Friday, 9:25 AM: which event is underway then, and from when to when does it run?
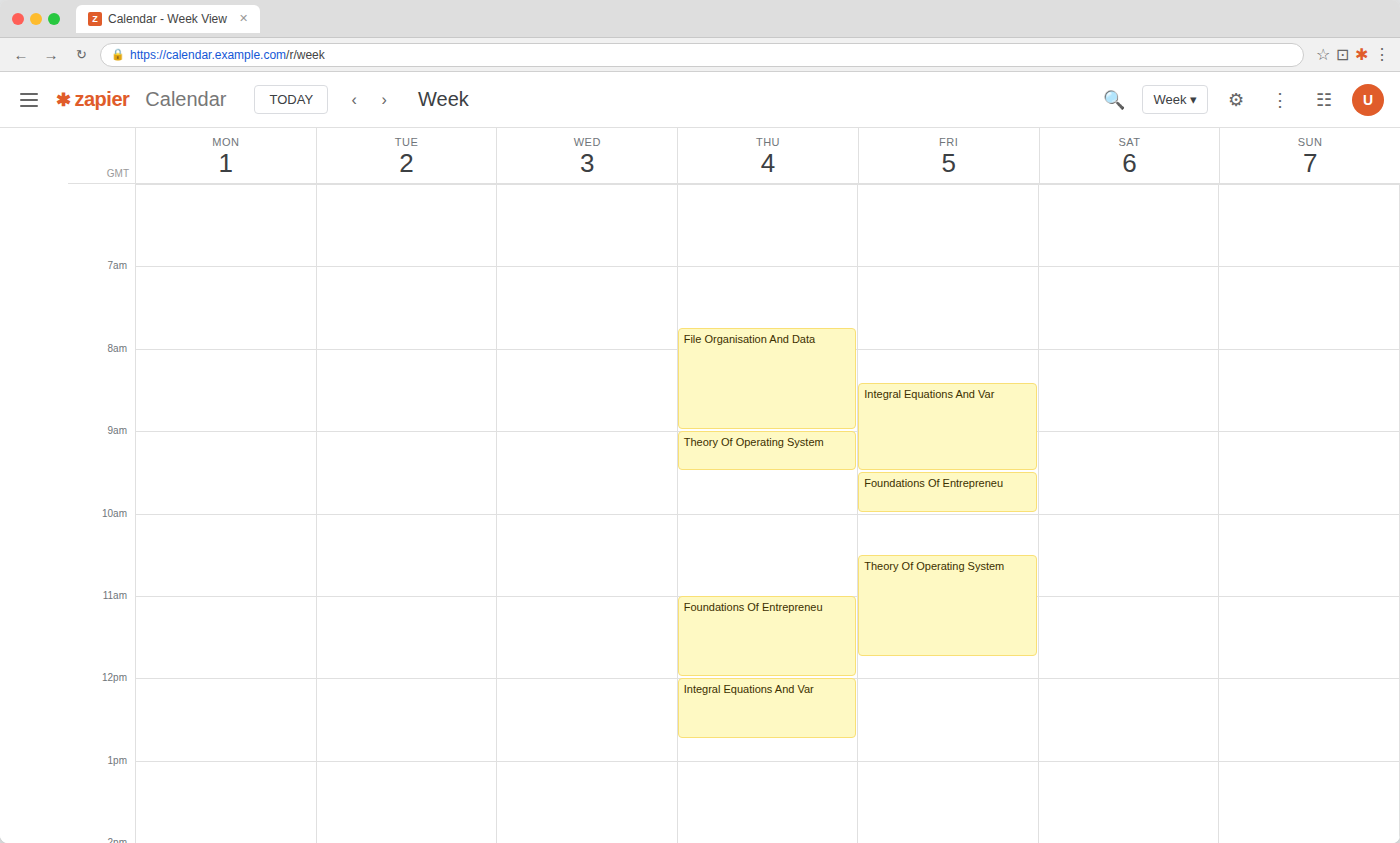
"Integral Equations And Var", 8:25 AM to 9:30 AM